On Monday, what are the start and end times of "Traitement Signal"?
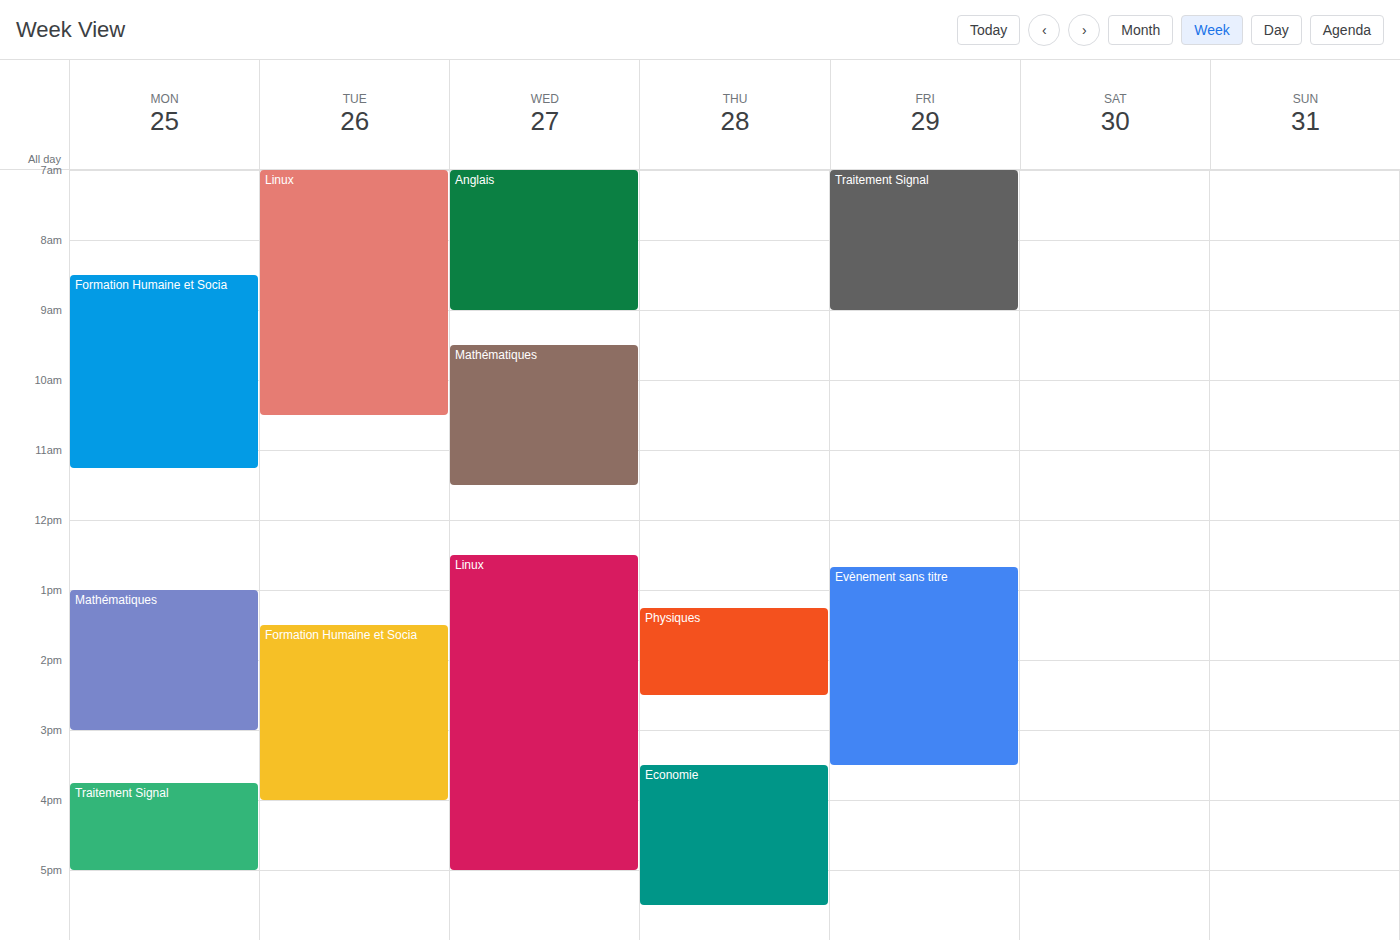
3:45 PM to 5:00 PM